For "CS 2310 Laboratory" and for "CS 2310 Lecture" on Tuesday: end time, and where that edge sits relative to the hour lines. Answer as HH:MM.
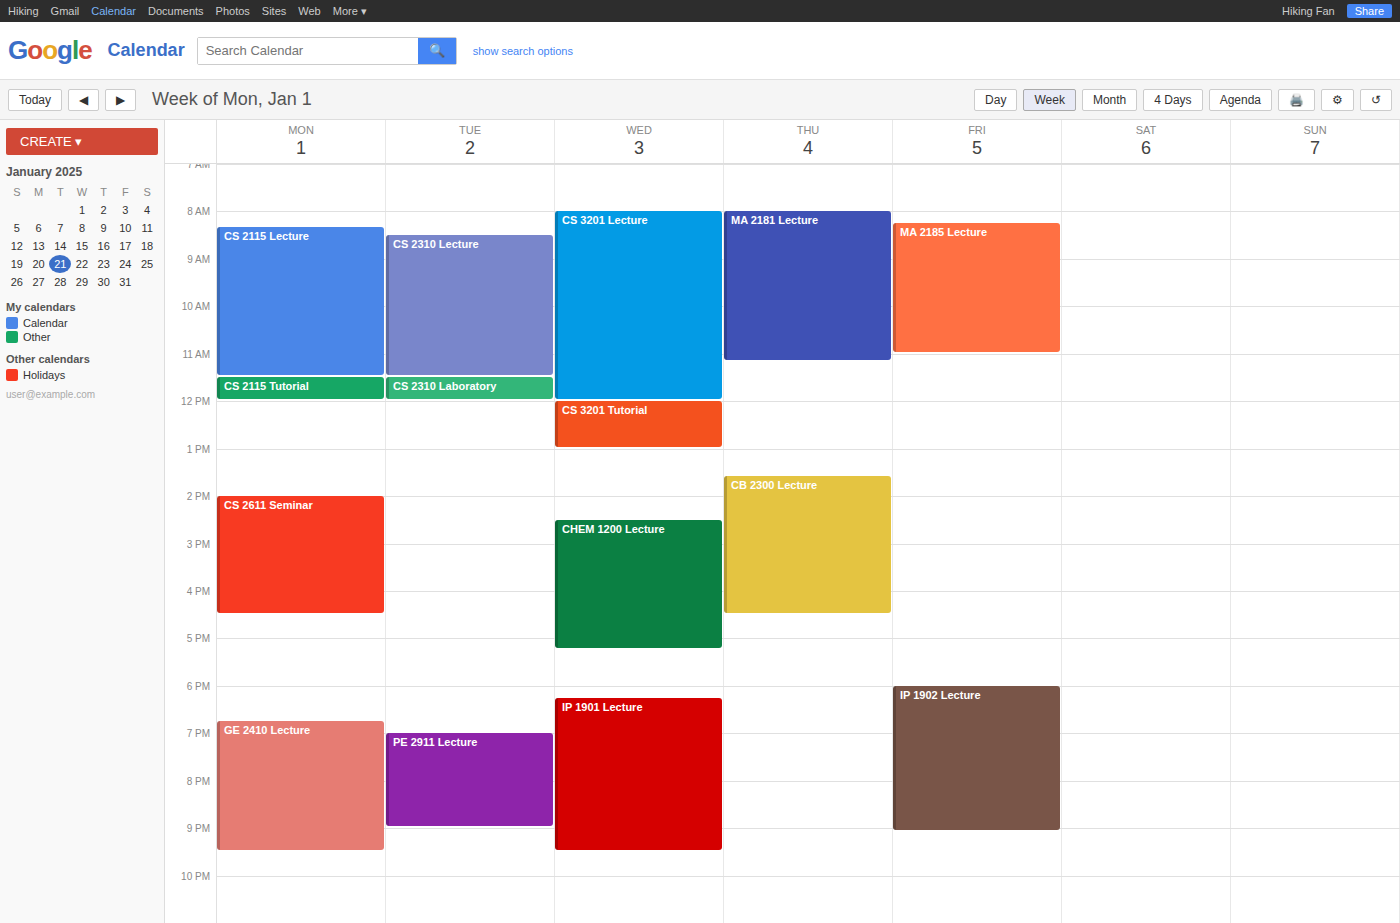
"CS 2310 Laboratory": 12:00, exactly on the 12:00 line. "CS 2310 Lecture": 11:30, halfway between the 11:00 and 12:00 lines.